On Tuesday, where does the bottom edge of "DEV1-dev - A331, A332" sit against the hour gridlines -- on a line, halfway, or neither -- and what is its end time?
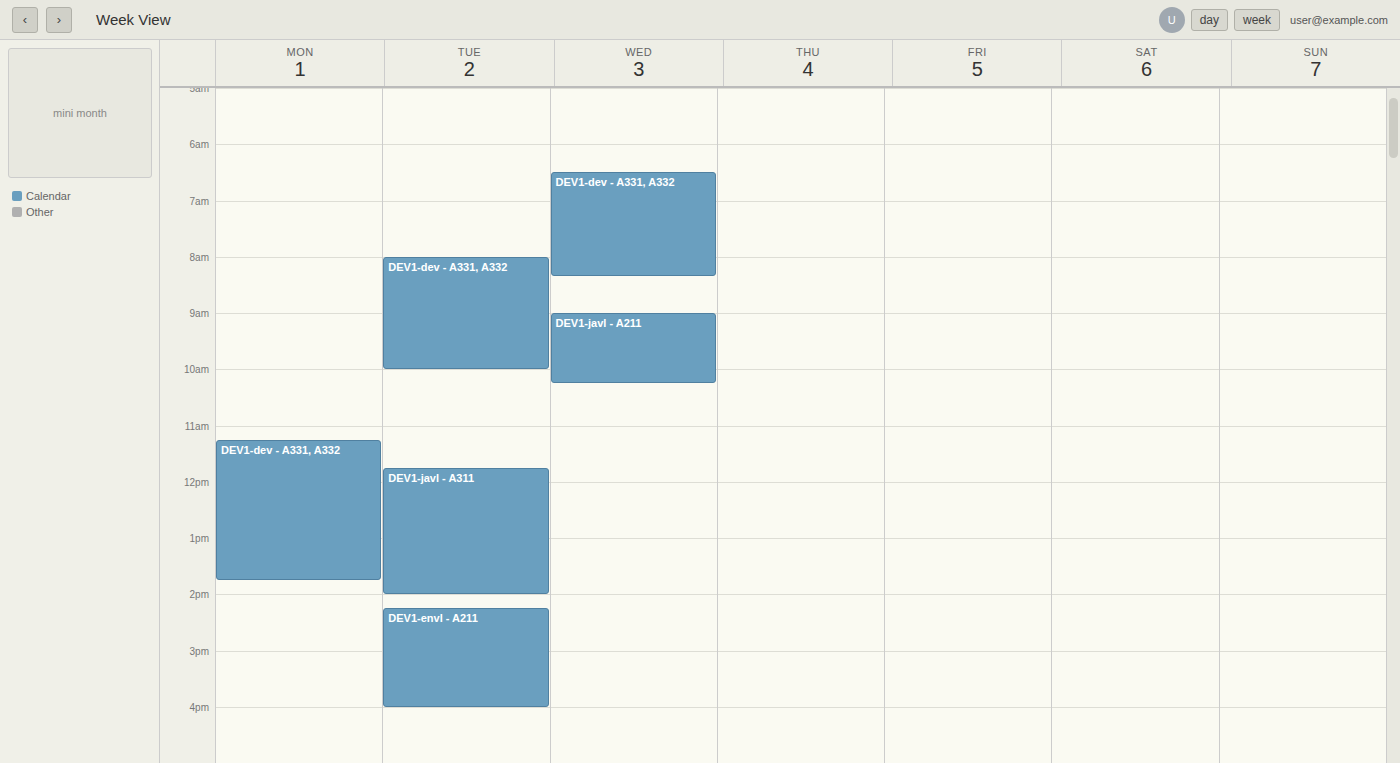
10:00 AM -- exactly on the 10 AM line.